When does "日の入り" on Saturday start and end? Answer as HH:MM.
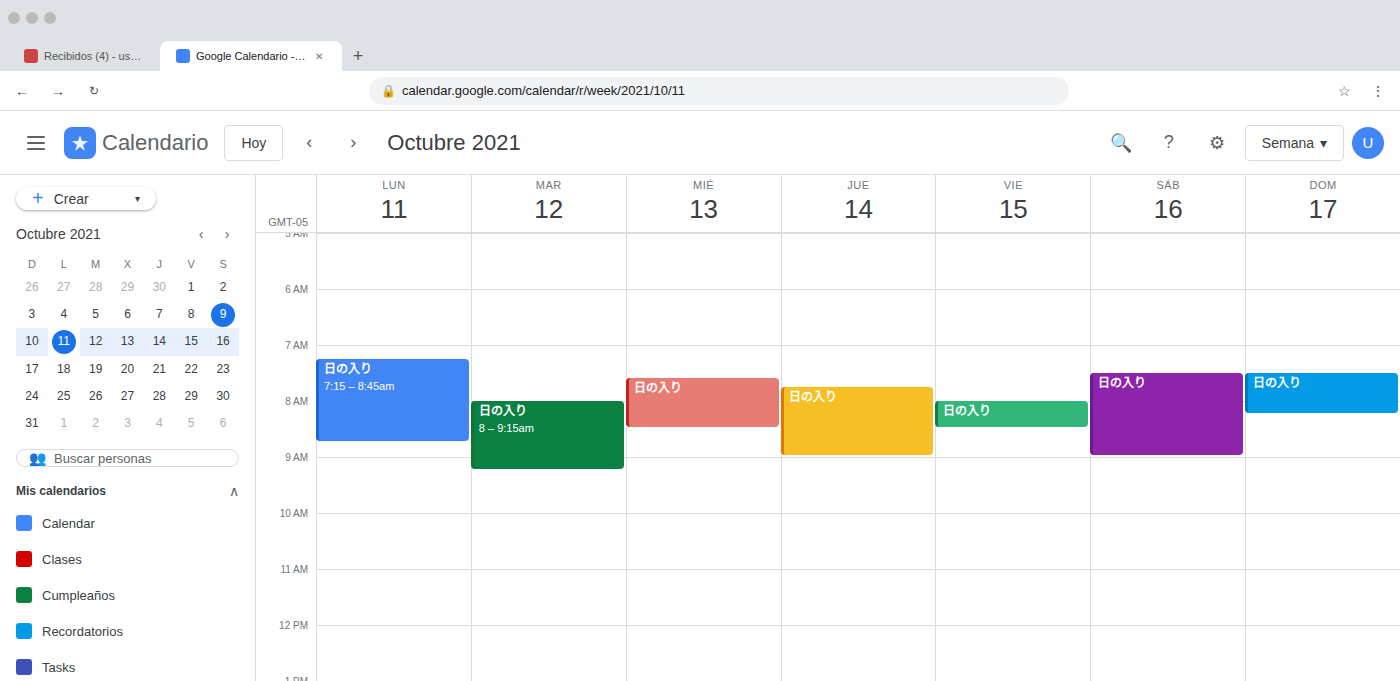
07:30 to 09:00